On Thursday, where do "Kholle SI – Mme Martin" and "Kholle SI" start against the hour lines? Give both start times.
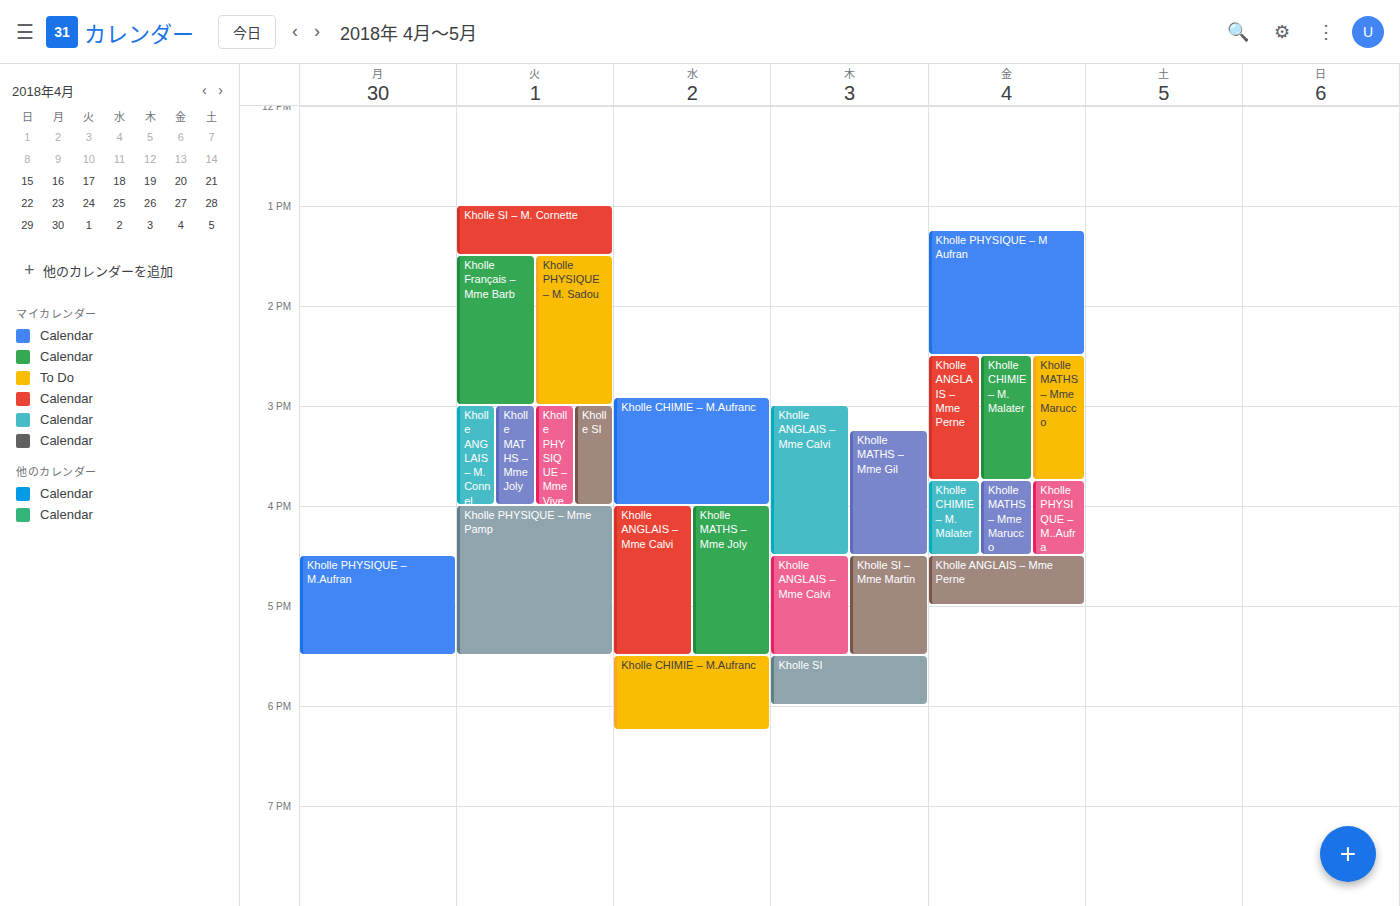
"Kholle SI – Mme Martin": 4:30 PM, halfway between the 4 PM and 5 PM lines. "Kholle SI": 5:30 PM, halfway between the 5 PM and 6 PM lines.